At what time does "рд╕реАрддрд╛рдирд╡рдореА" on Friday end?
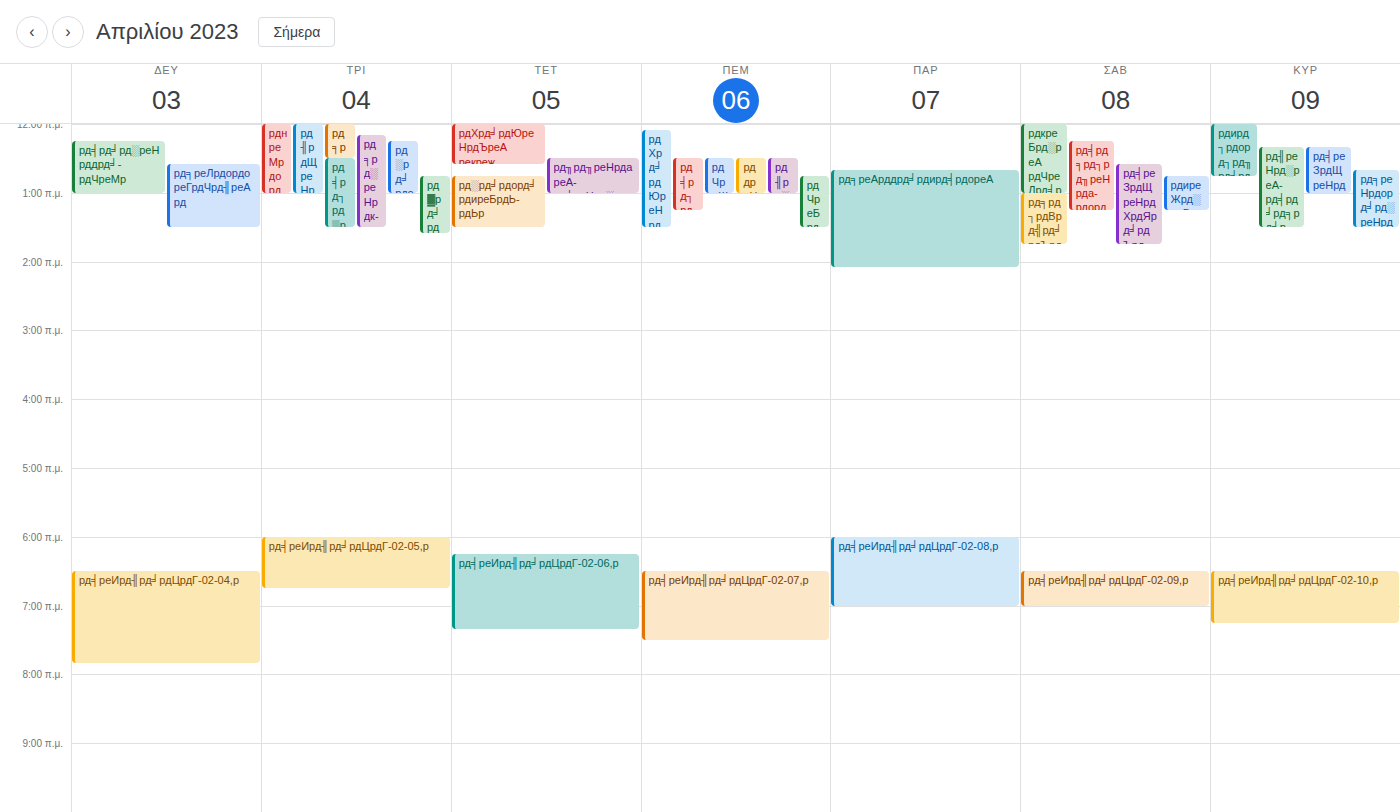
2:05 AM